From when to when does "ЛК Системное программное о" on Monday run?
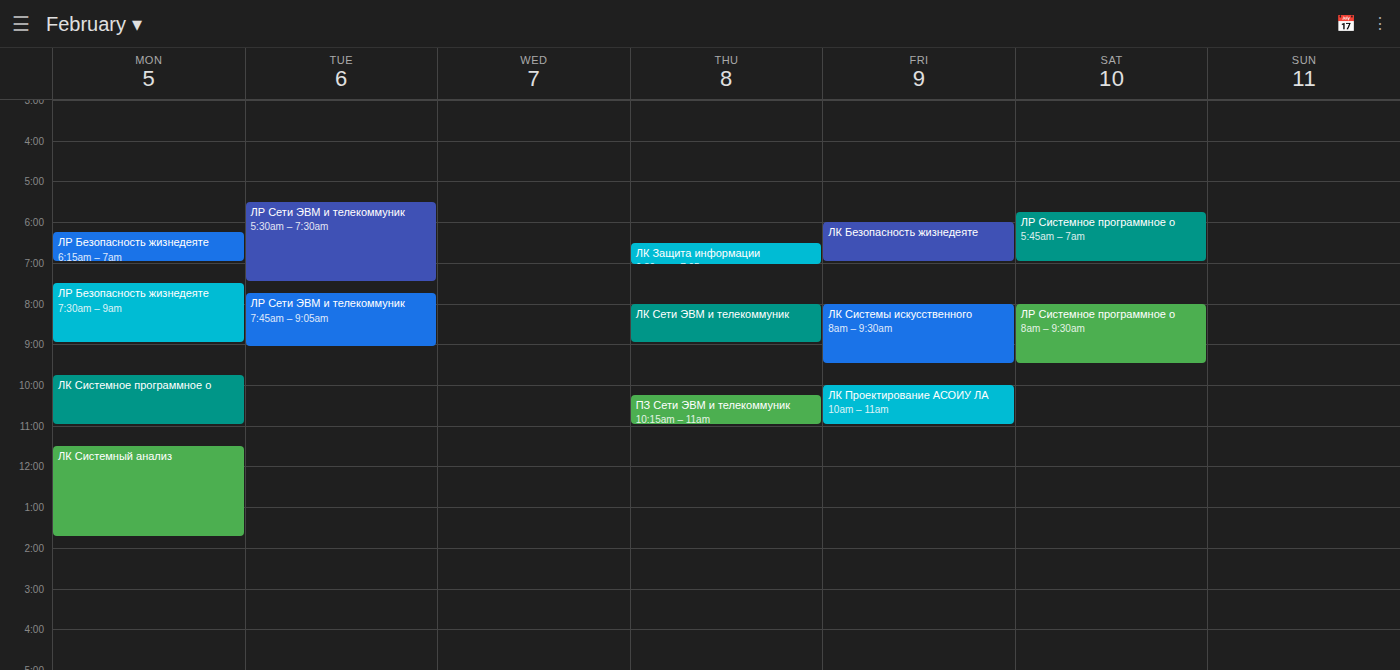
9:45 AM to 11:00 AM